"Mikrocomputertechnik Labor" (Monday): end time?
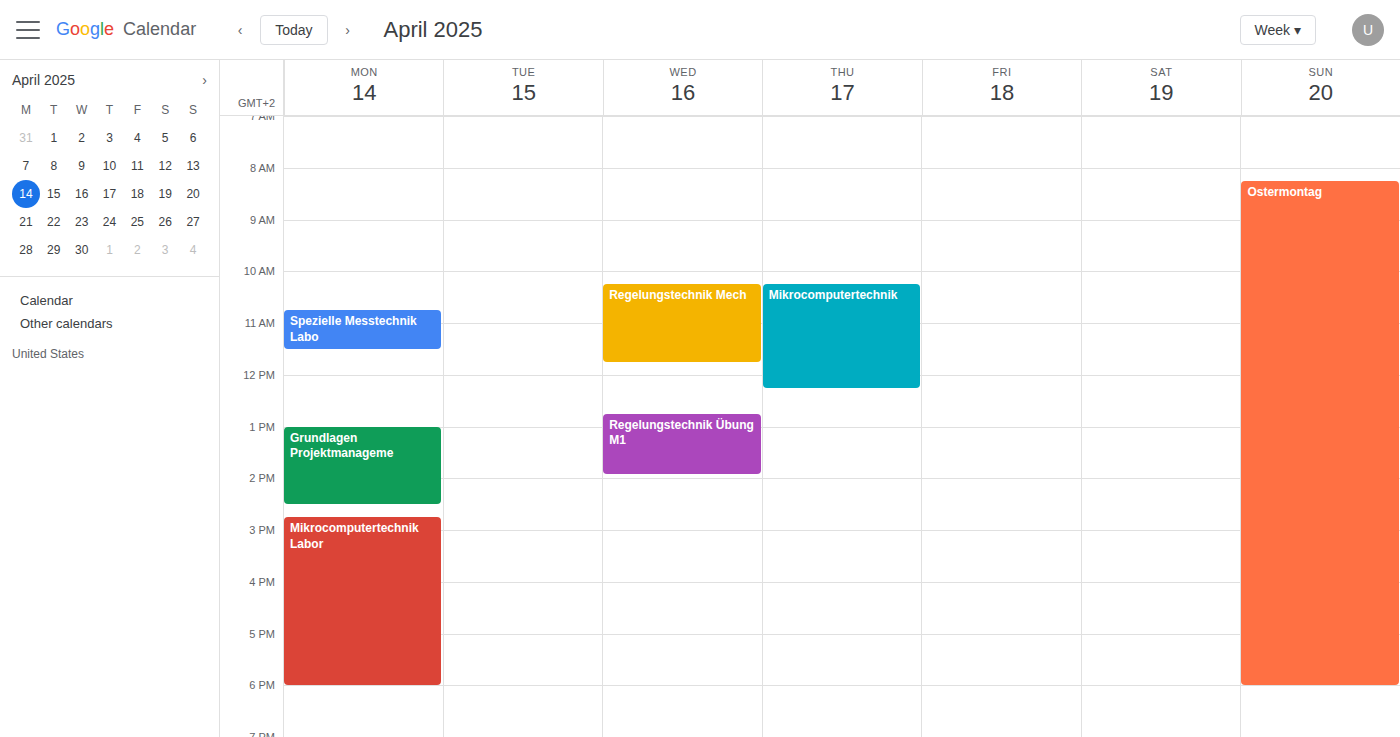
6:00 PM